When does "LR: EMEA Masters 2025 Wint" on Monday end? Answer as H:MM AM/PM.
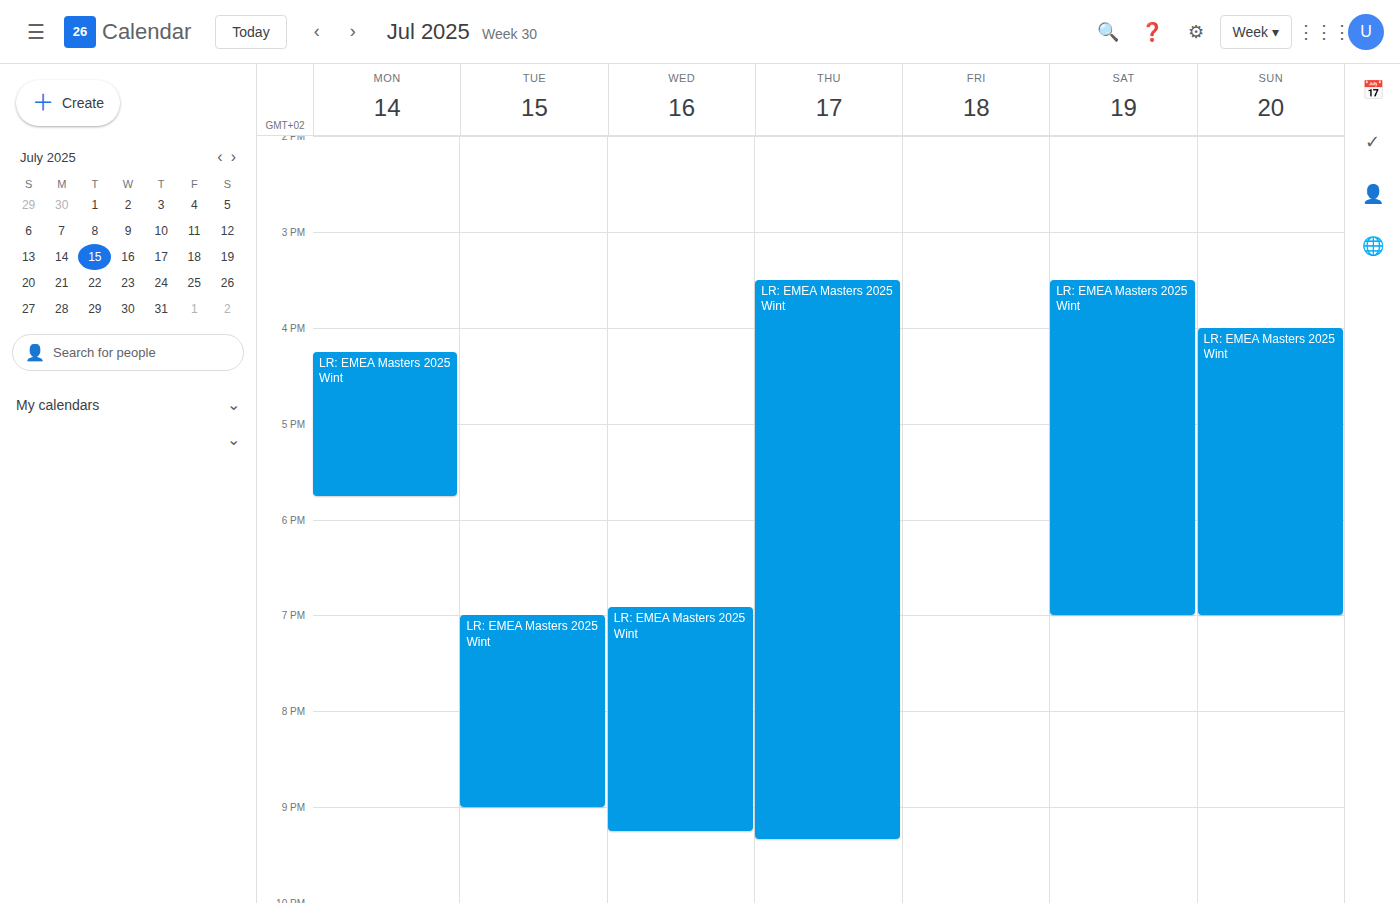
5:45 PM